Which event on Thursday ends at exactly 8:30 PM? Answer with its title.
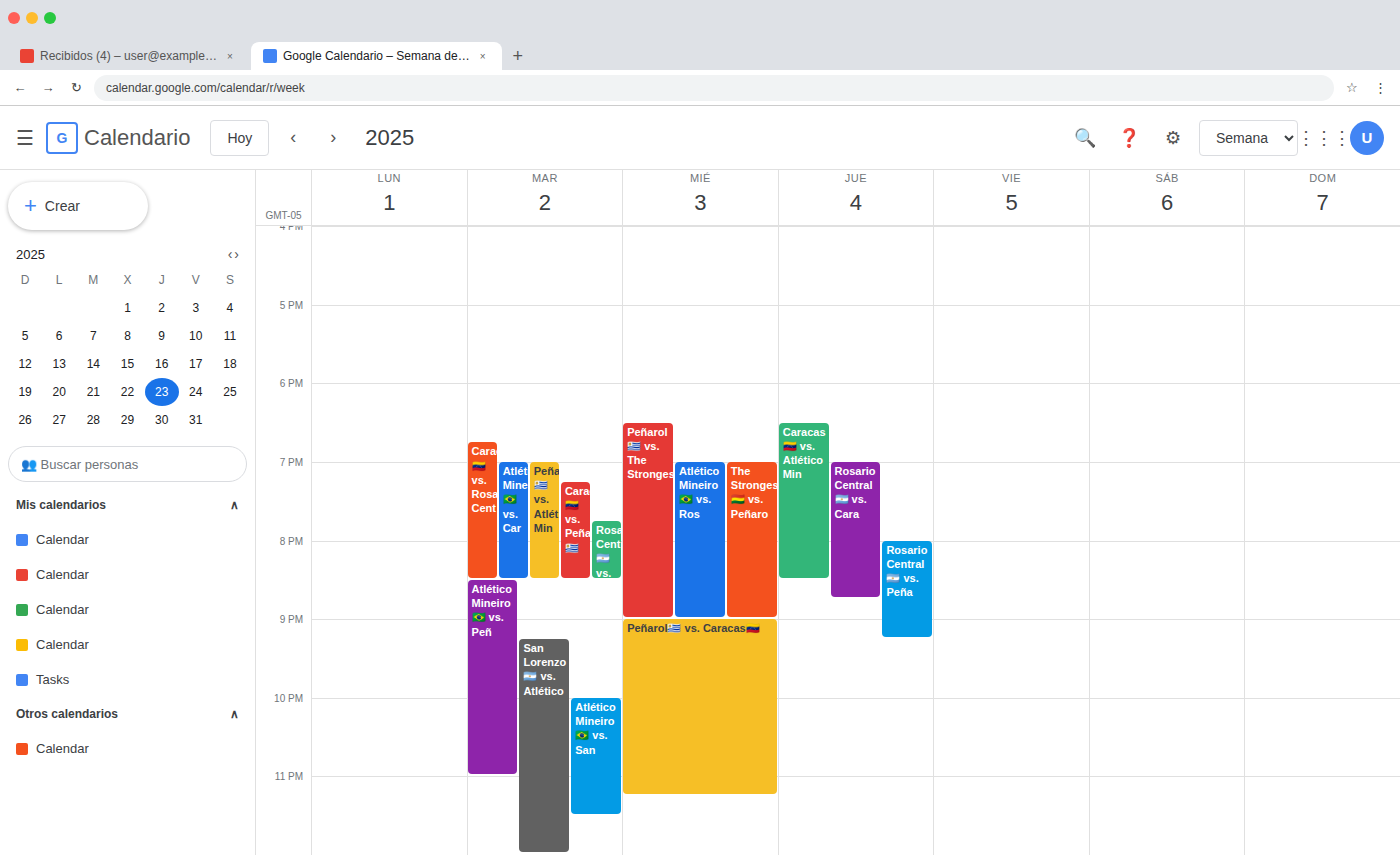
"Caracas🇻🇪 vs. Atlético Min"